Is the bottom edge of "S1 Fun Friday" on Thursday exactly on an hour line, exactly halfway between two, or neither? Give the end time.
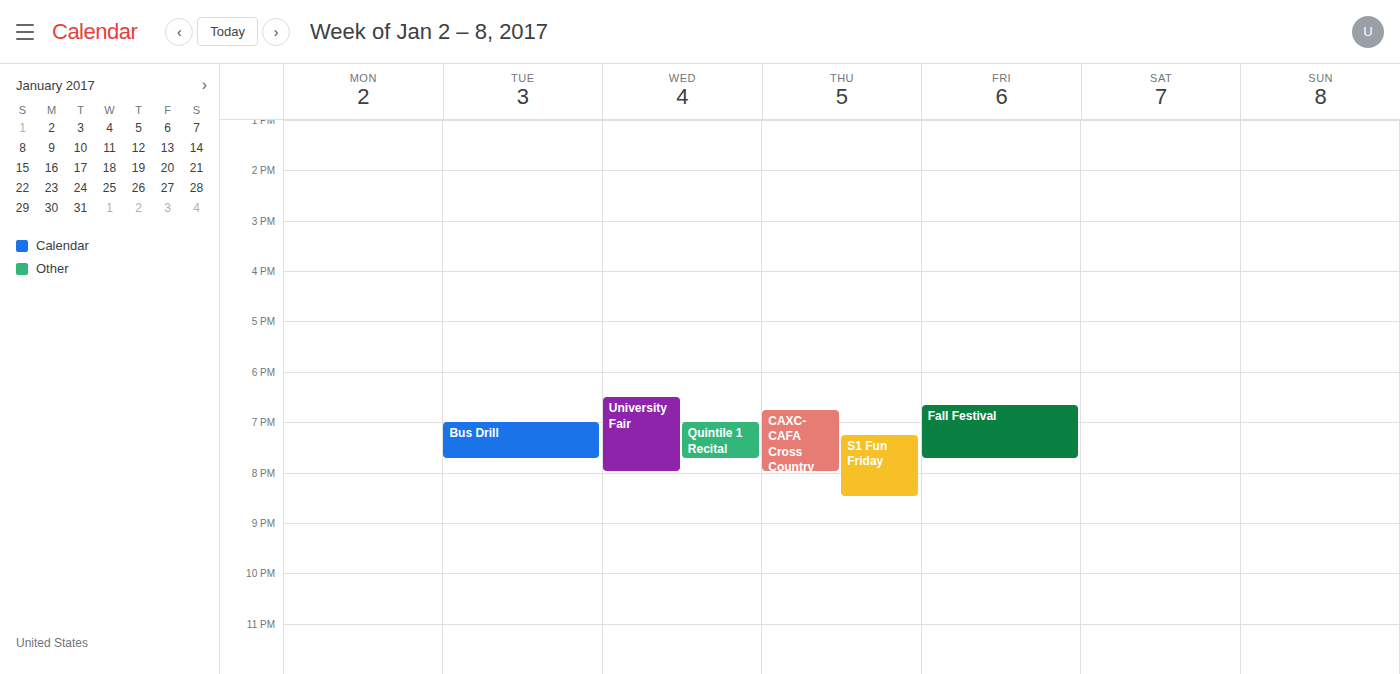
8:30 PM -- halfway between the 8 PM and 9 PM lines.